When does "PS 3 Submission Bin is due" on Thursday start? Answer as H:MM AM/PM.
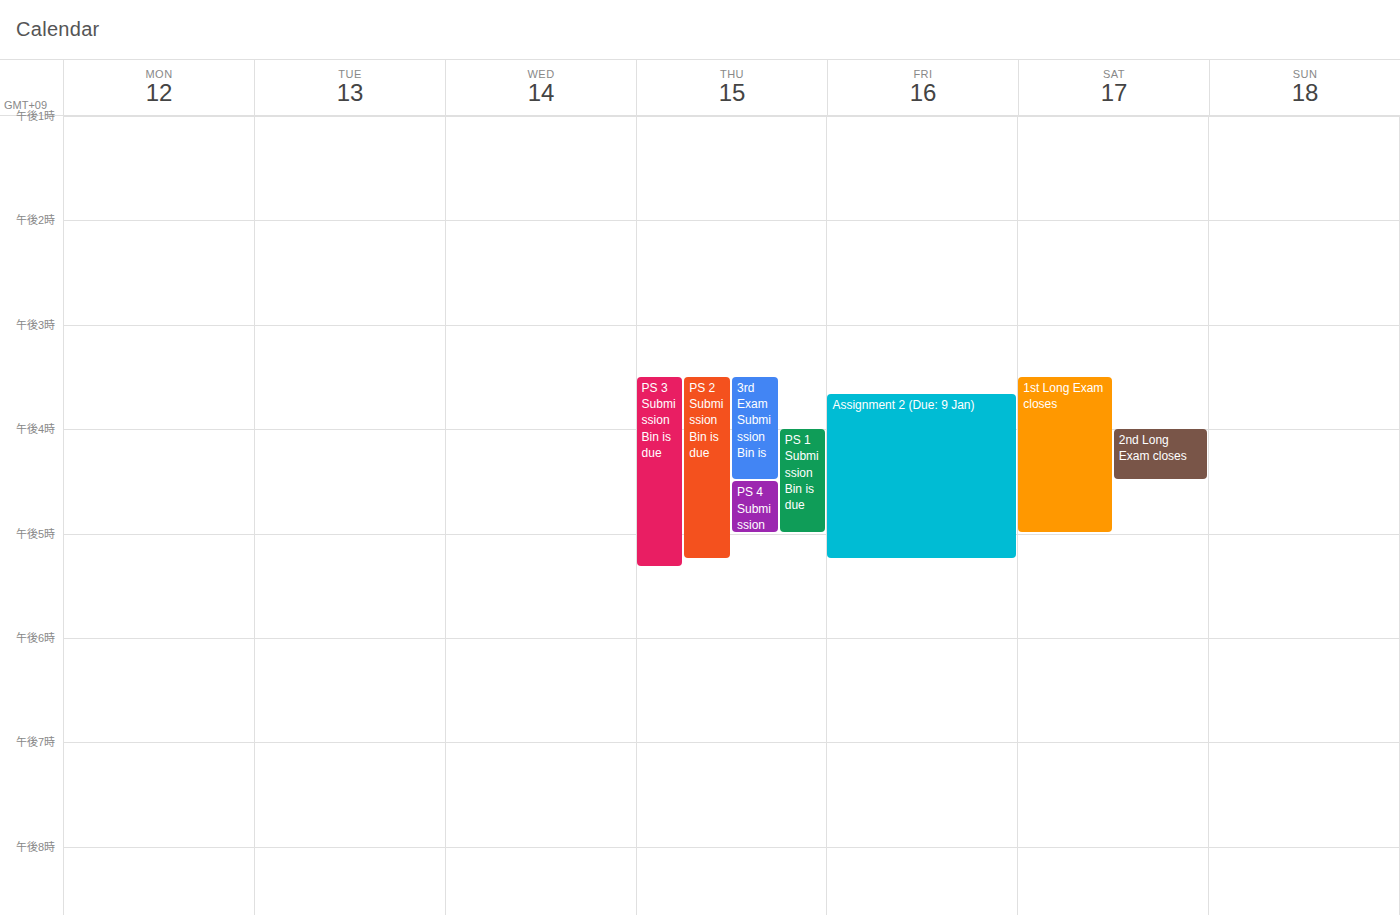
3:30 PM